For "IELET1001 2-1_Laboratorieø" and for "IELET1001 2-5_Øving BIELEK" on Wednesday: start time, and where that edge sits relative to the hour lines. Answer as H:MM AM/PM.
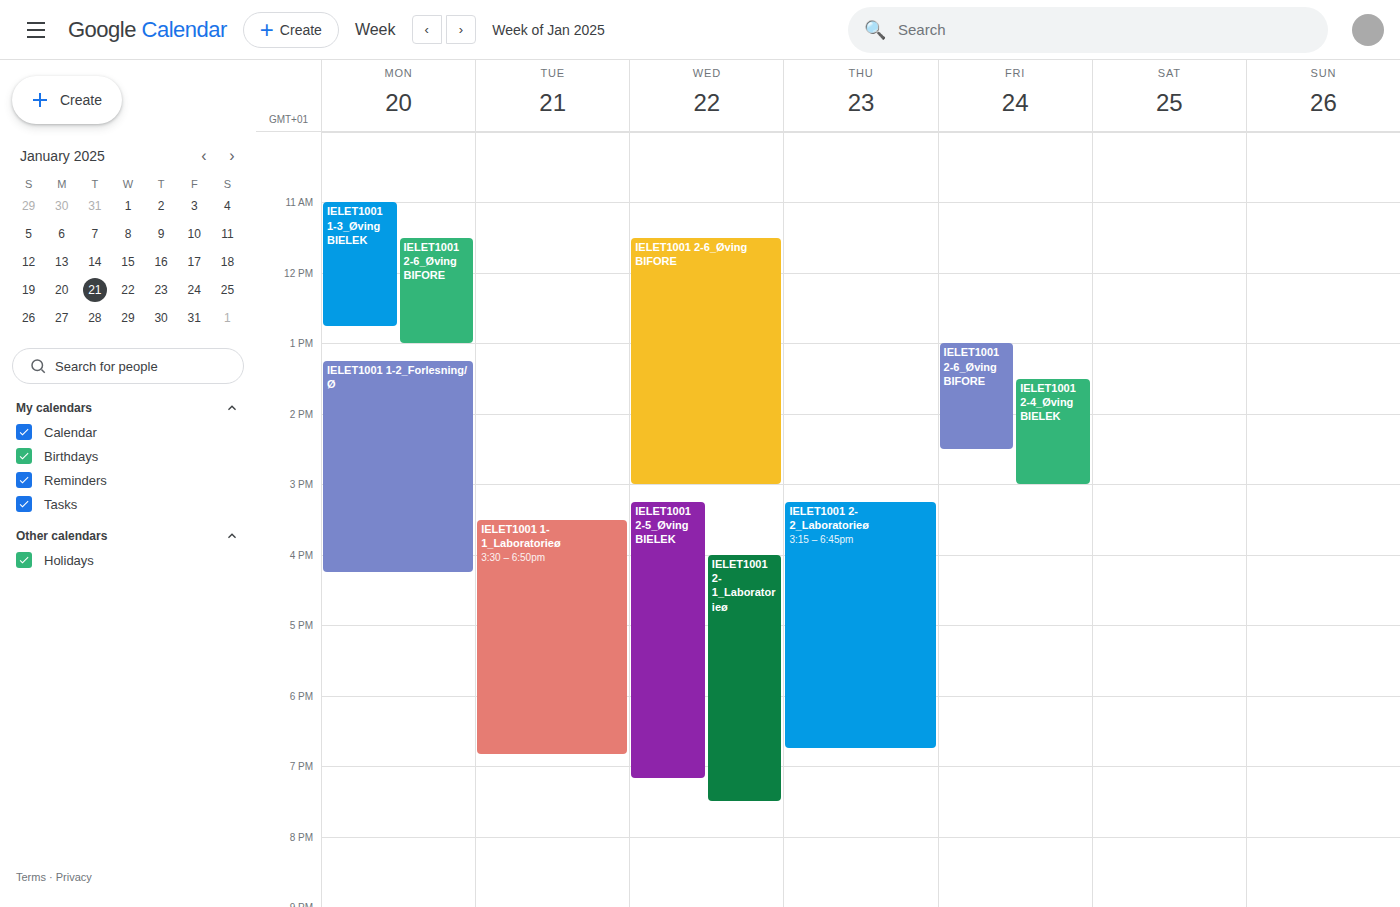
"IELET1001 2-1_Laboratorieø": 4:00 PM, exactly on the 4 PM line. "IELET1001 2-5_Øving BIELEK": 3:15 PM, neither: a quarter of the way from the 3 PM line to the 4 PM line.